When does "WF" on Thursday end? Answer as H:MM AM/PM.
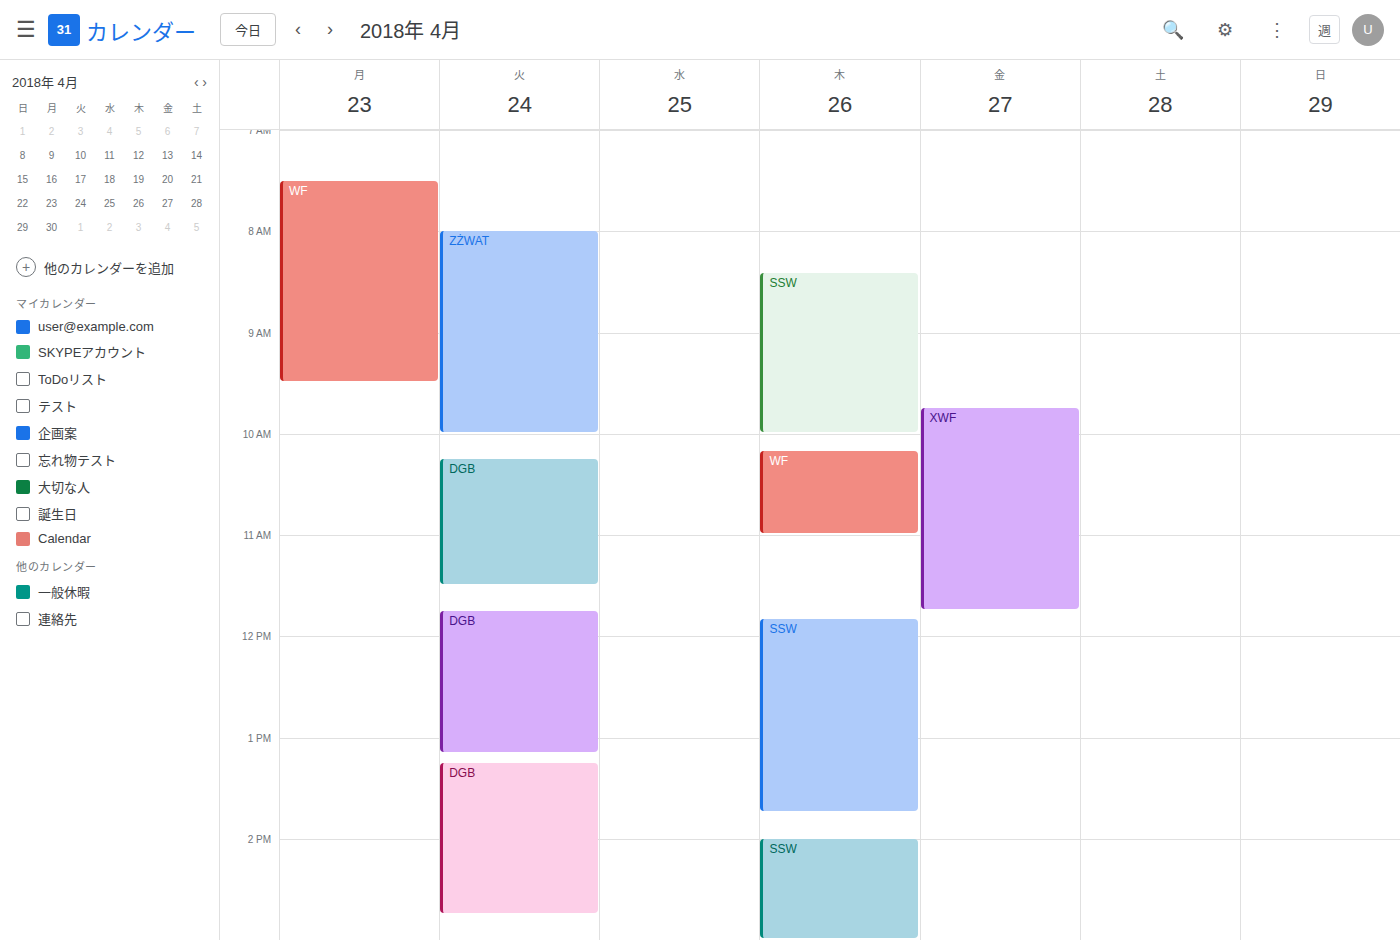
11:00 AM